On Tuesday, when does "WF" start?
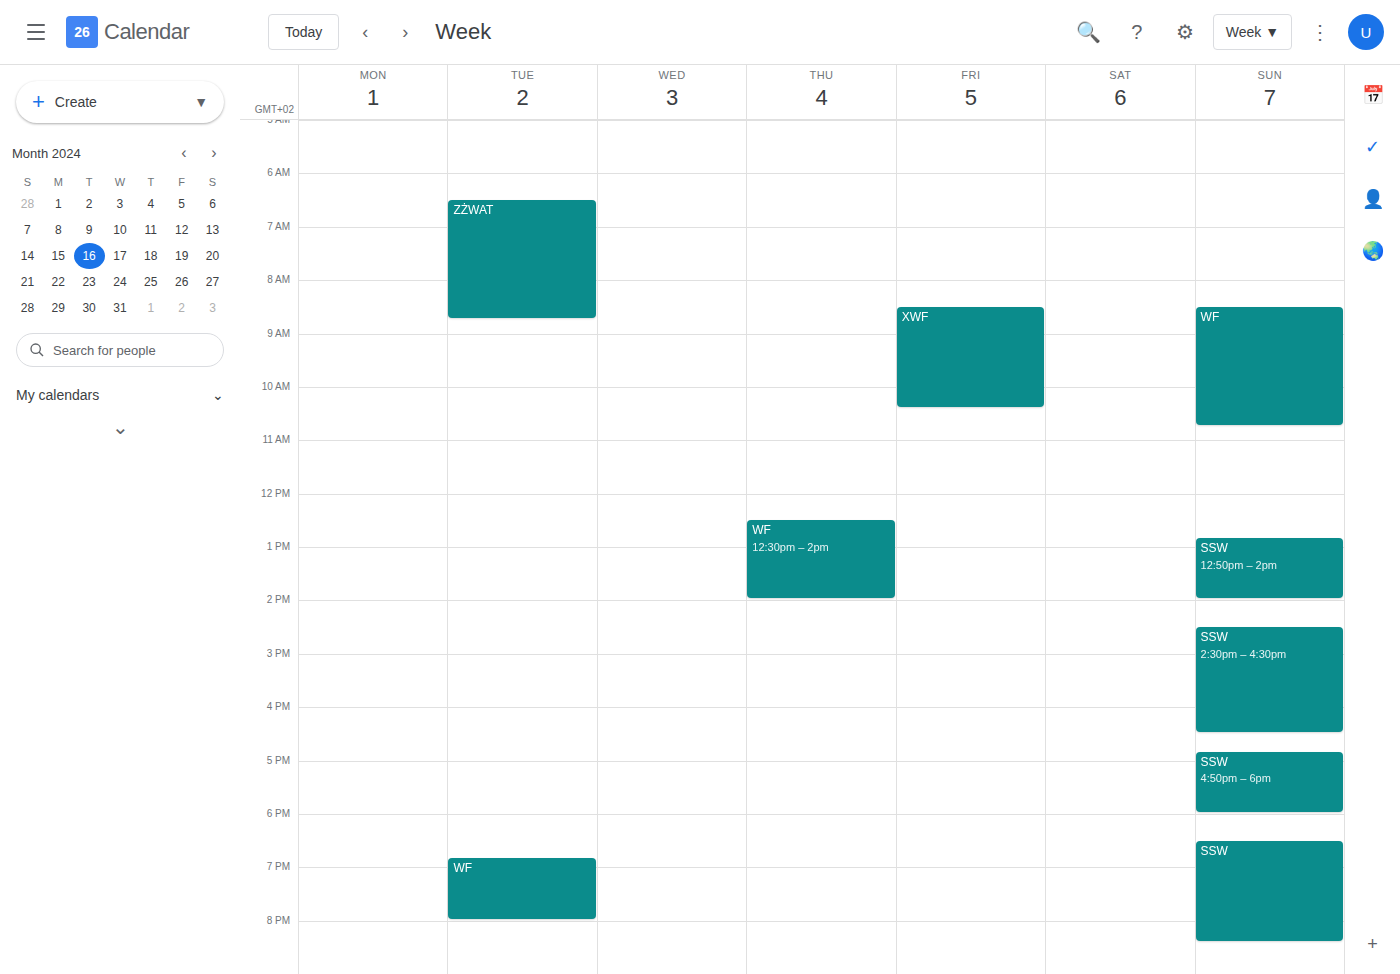
18:50